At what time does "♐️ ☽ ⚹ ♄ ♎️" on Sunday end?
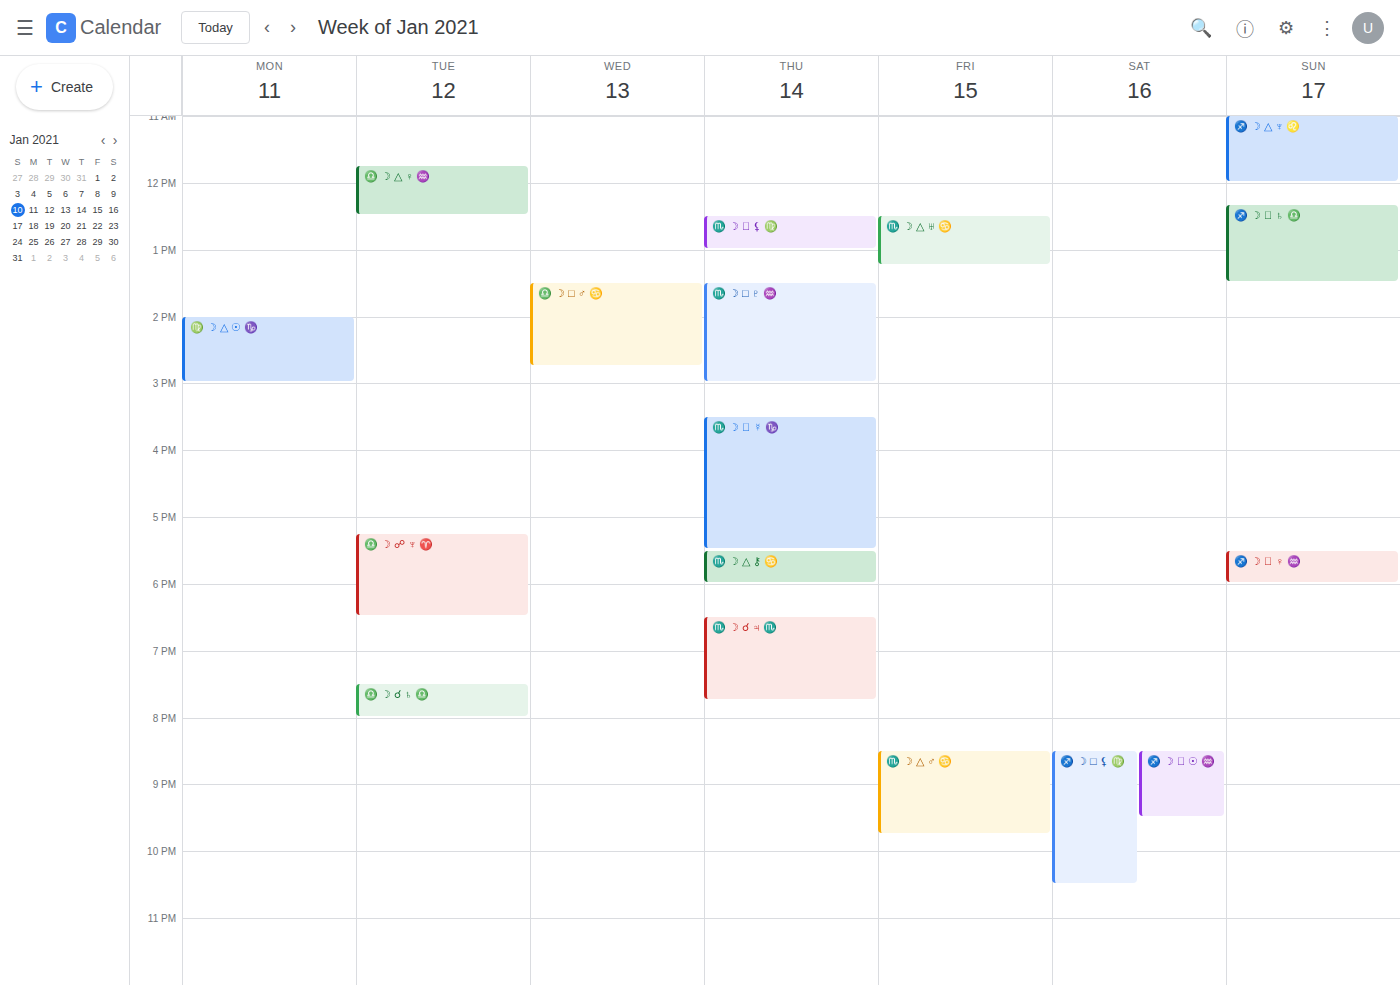
1:30 PM